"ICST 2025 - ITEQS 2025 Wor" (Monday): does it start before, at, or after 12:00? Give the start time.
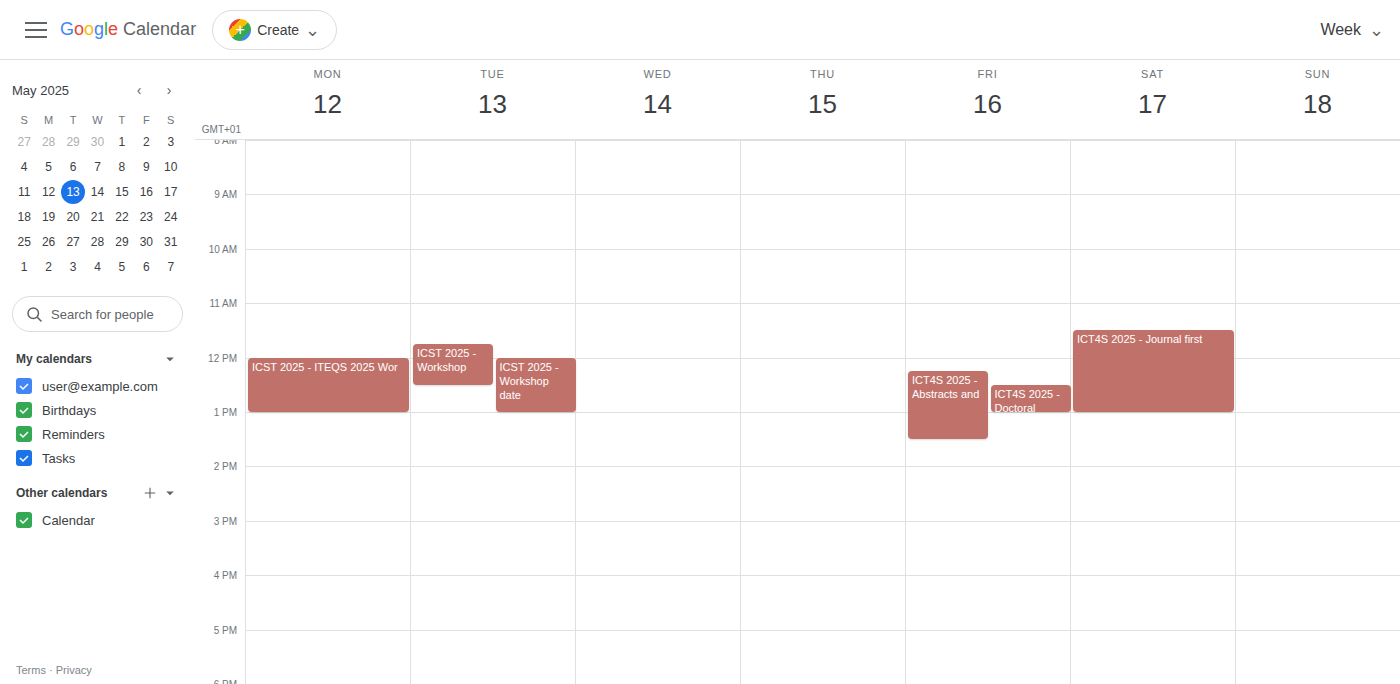
12:00 -- exactly at 12:00, on the 12:00 line.